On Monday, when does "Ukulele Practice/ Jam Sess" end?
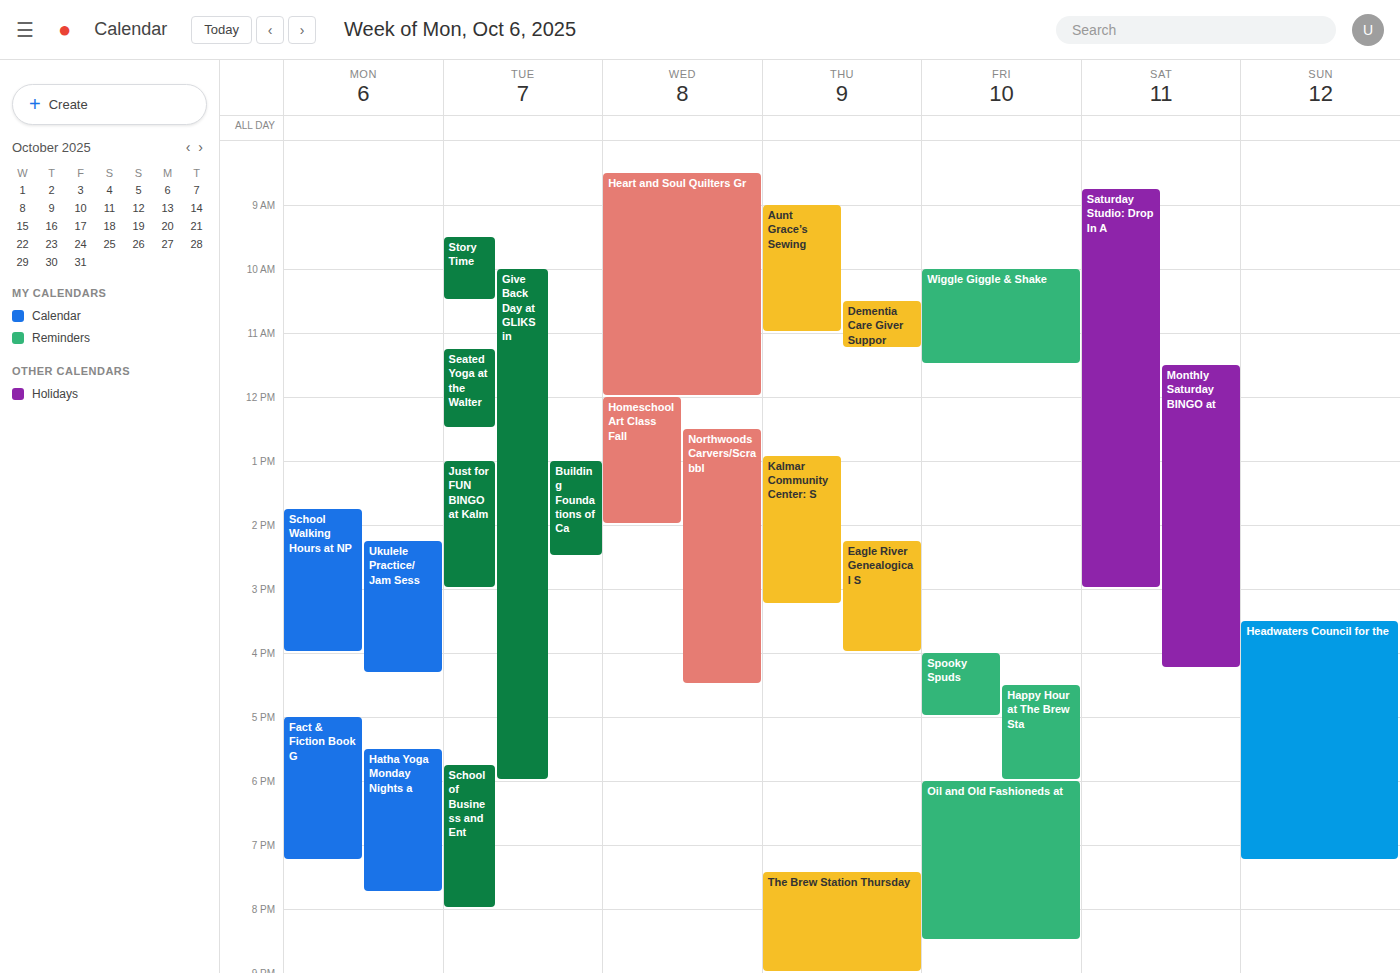
4:20 PM